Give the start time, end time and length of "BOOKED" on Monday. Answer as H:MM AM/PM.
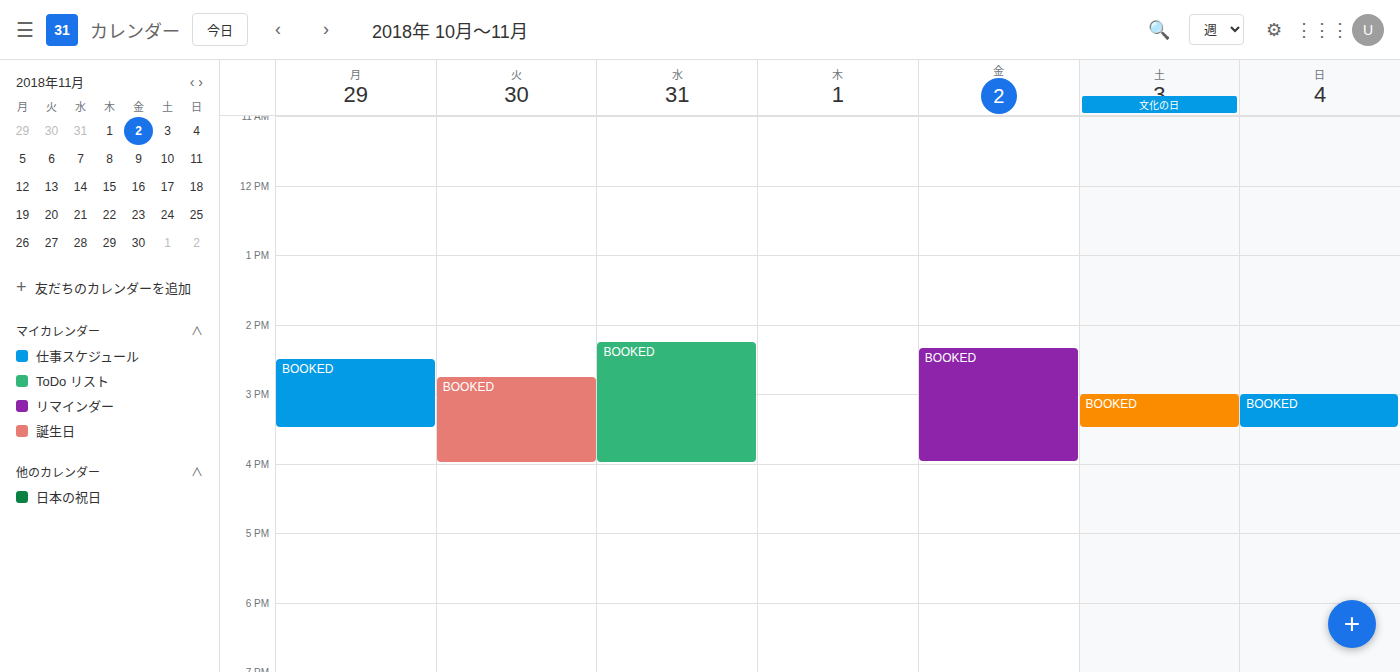
2:30 PM to 3:30 PM, 1 hour